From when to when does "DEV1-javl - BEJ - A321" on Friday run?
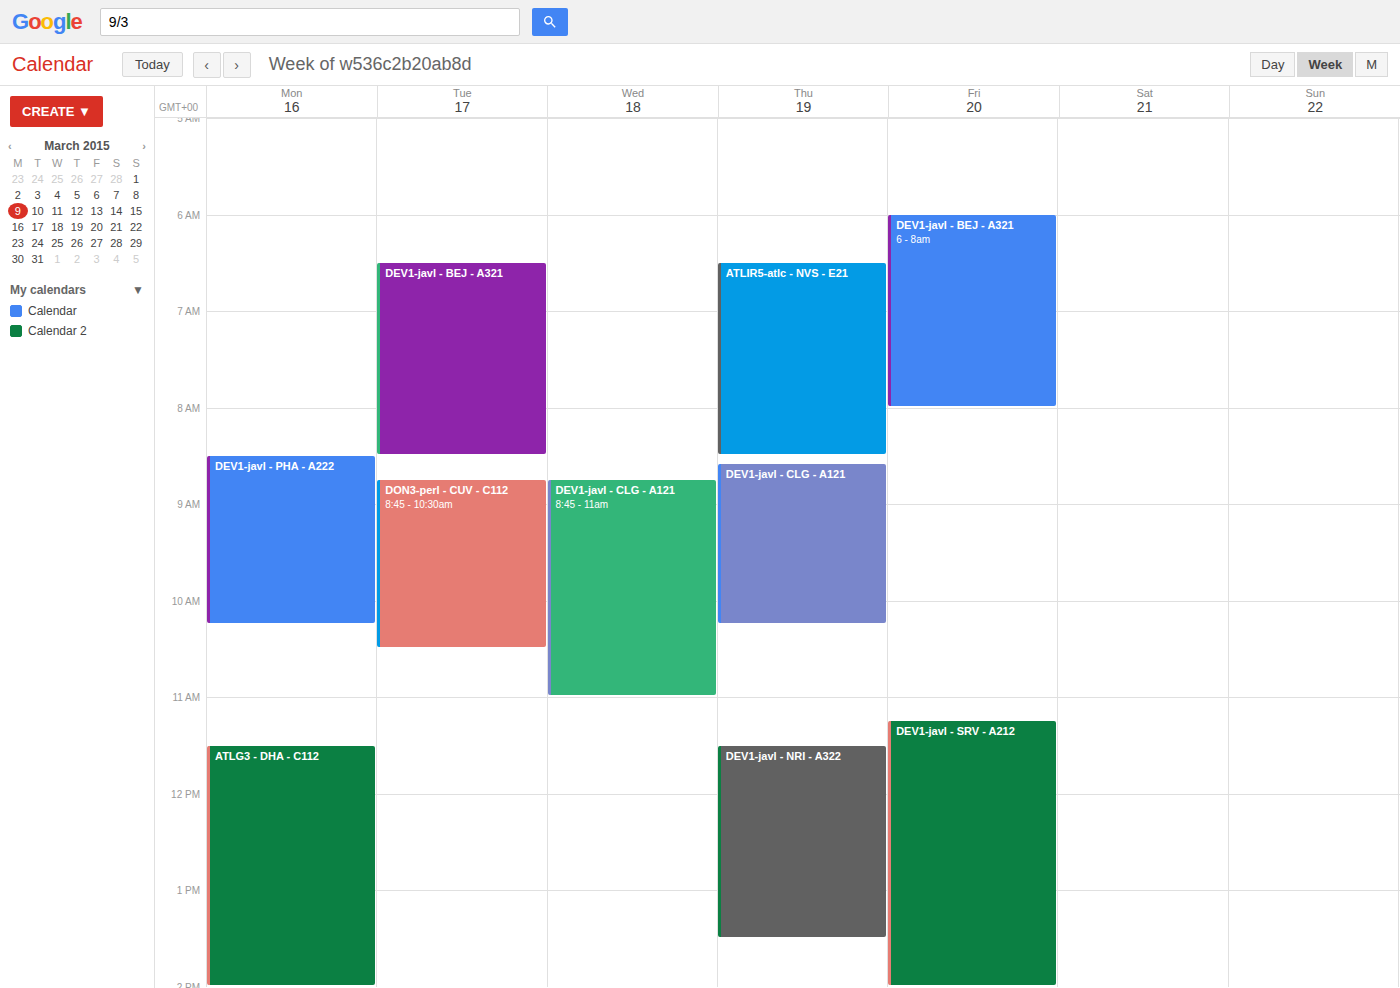
6:00 AM to 8:00 AM